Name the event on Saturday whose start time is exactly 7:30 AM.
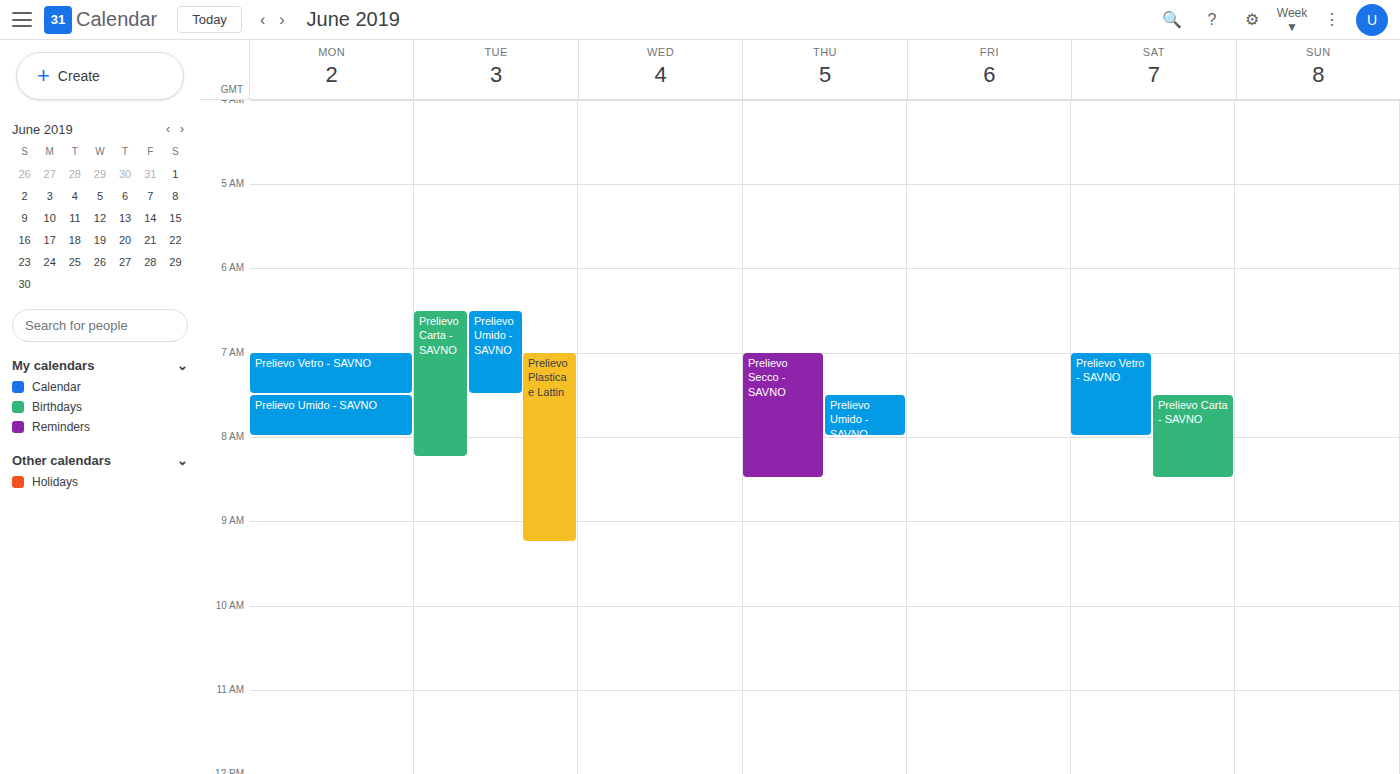
"Prelievo Carta - SAVNO"